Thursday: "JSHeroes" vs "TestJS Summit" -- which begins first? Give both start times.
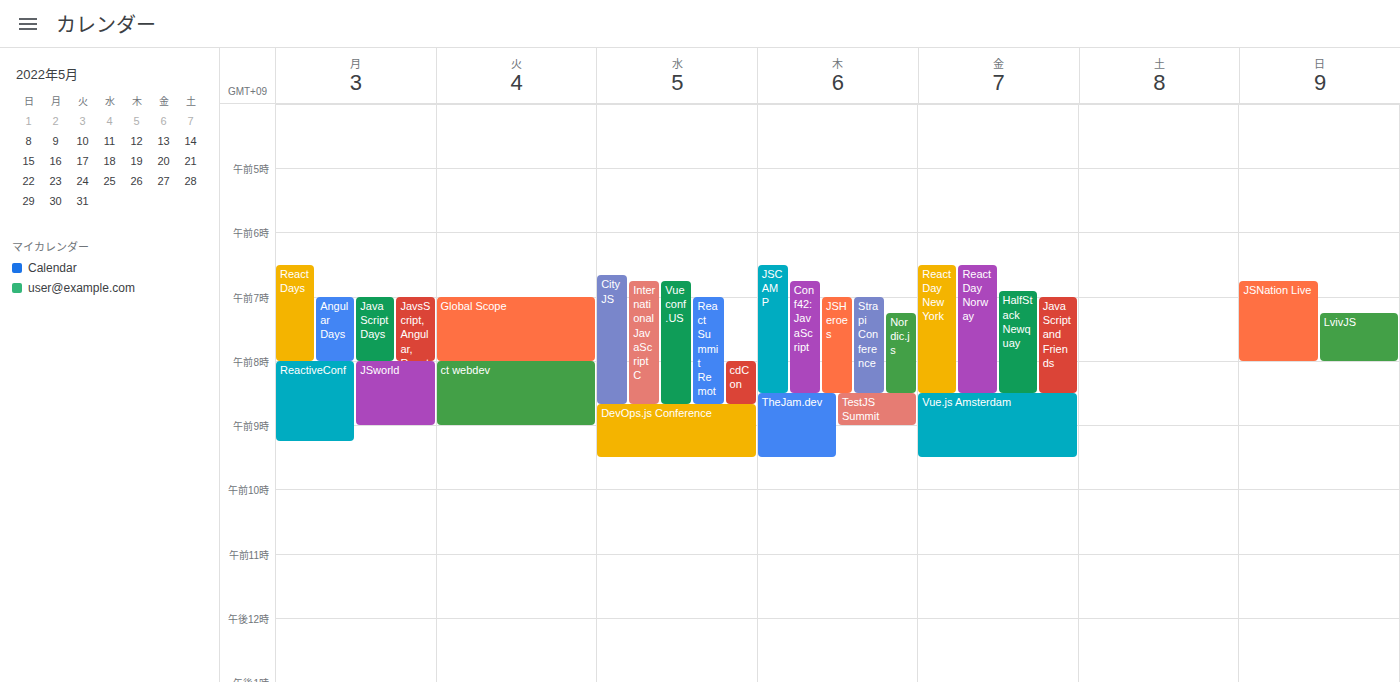
"JSHeroes" 7:00 AM; "TestJS Summit" 8:30 AM.